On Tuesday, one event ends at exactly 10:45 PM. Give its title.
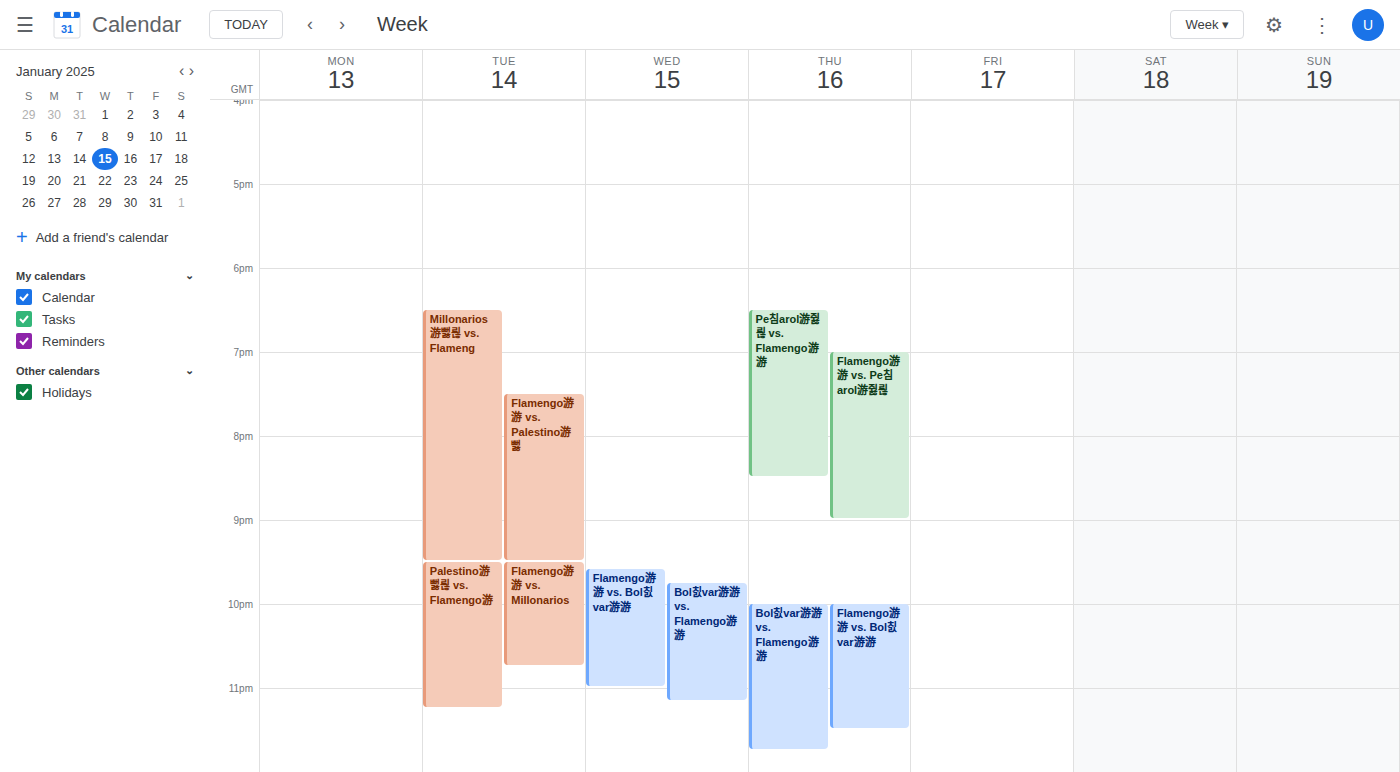
"Flamengo游游 vs. Millonarios"